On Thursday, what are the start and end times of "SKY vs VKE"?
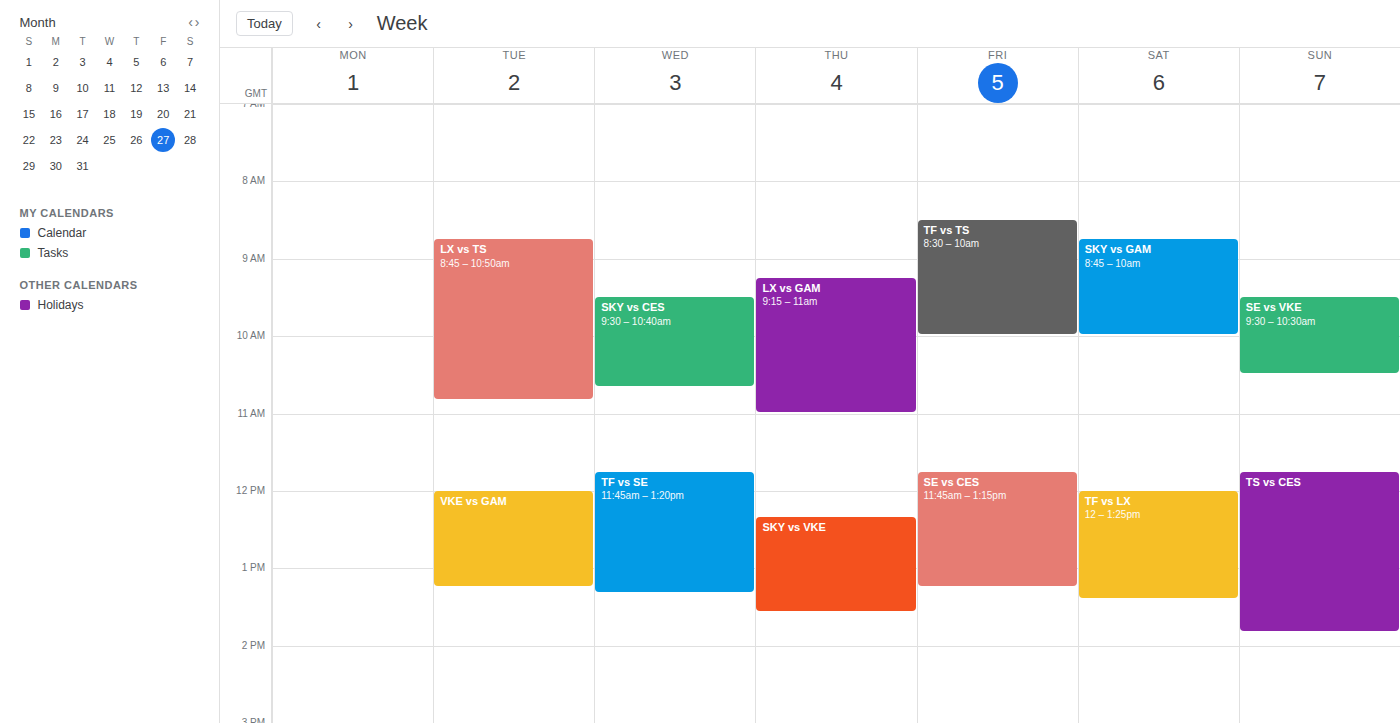
12:20 PM to 1:35 PM